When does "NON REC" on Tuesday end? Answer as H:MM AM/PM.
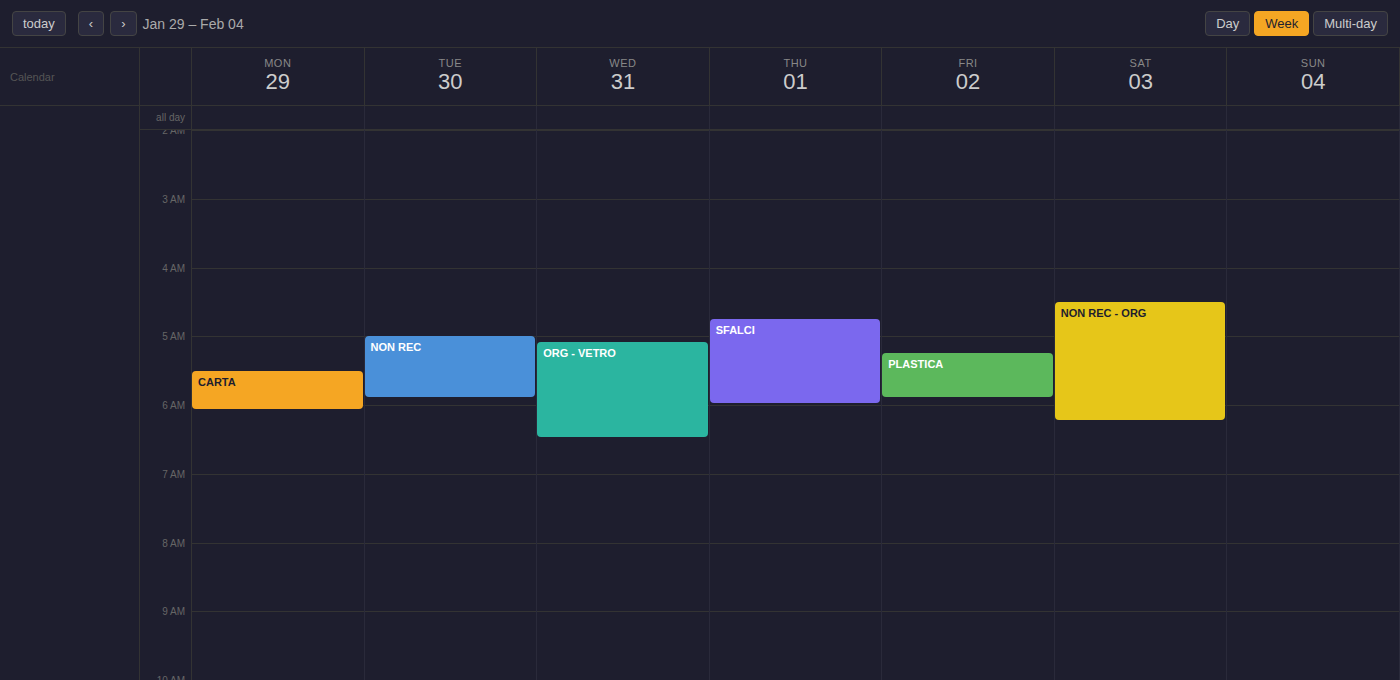
5:55 AM